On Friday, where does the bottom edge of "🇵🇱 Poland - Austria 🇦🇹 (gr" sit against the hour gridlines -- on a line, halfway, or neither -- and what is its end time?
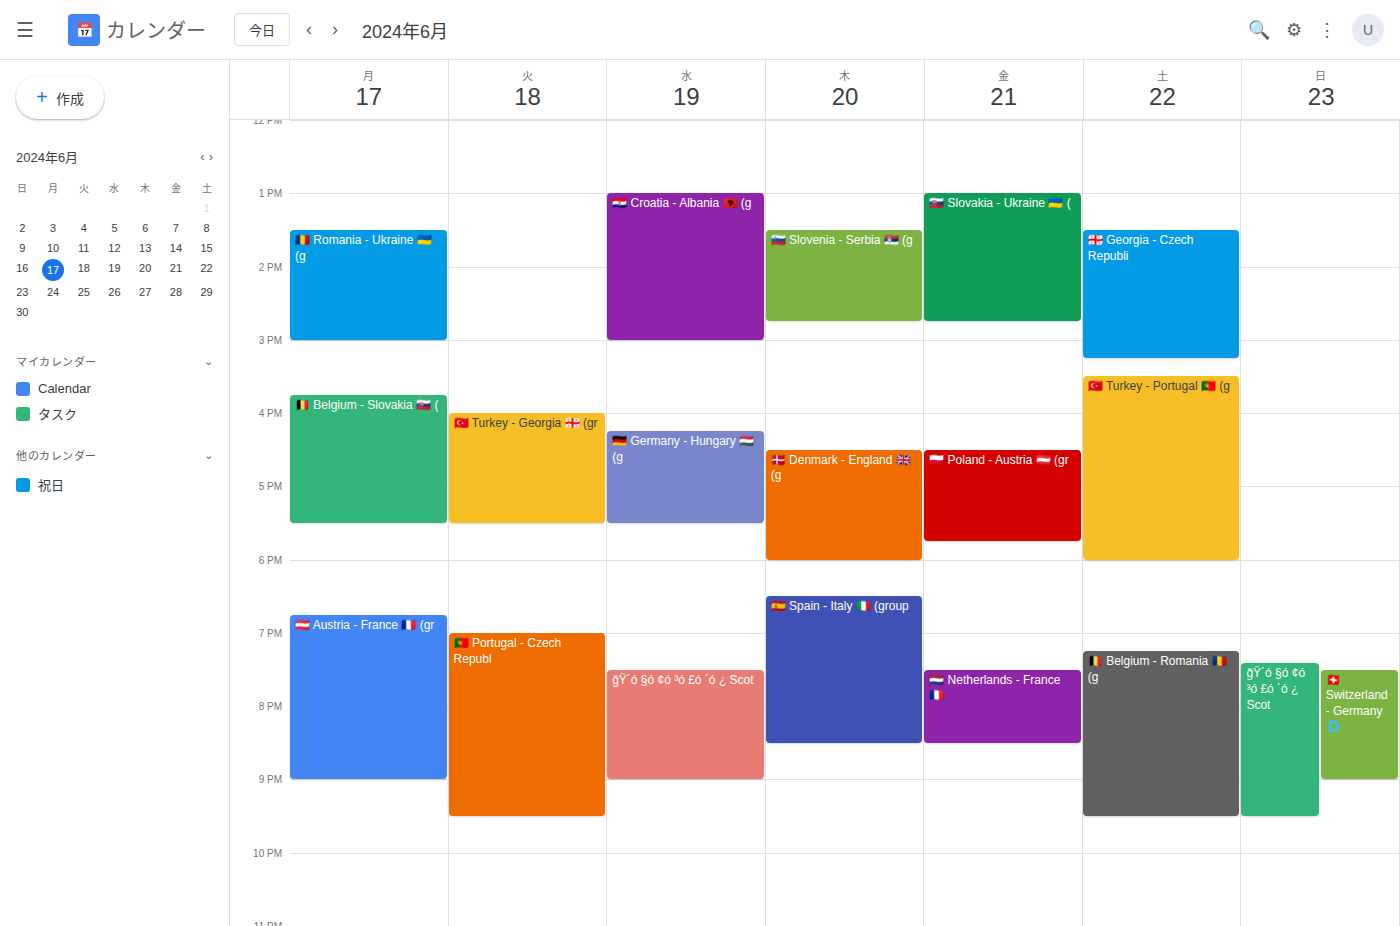
5:45 PM -- neither: three quarters of the way from the 5 PM line to the 6 PM line.